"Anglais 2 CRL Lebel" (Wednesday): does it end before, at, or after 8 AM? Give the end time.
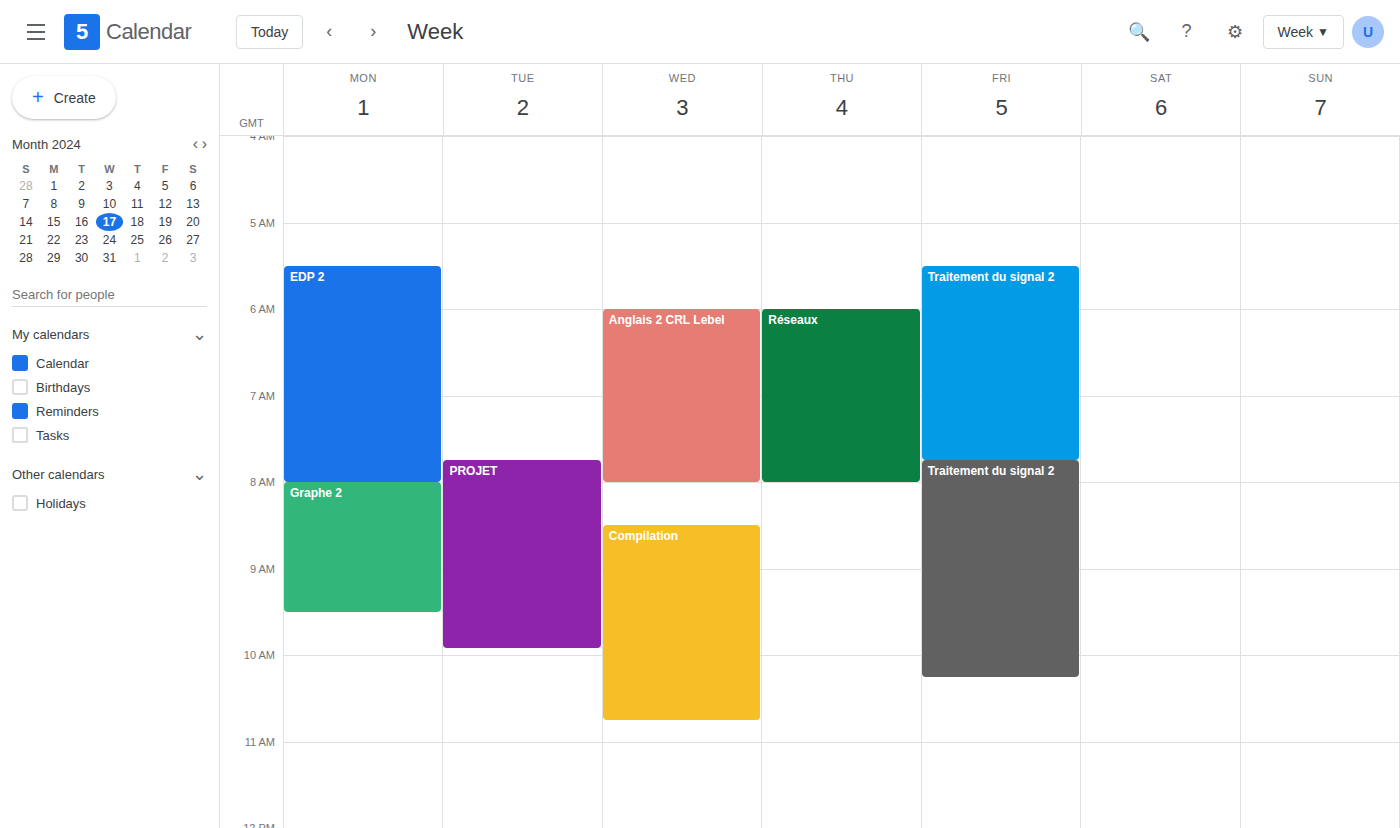
8:00 AM -- exactly at 8 AM, on the 8 AM line.